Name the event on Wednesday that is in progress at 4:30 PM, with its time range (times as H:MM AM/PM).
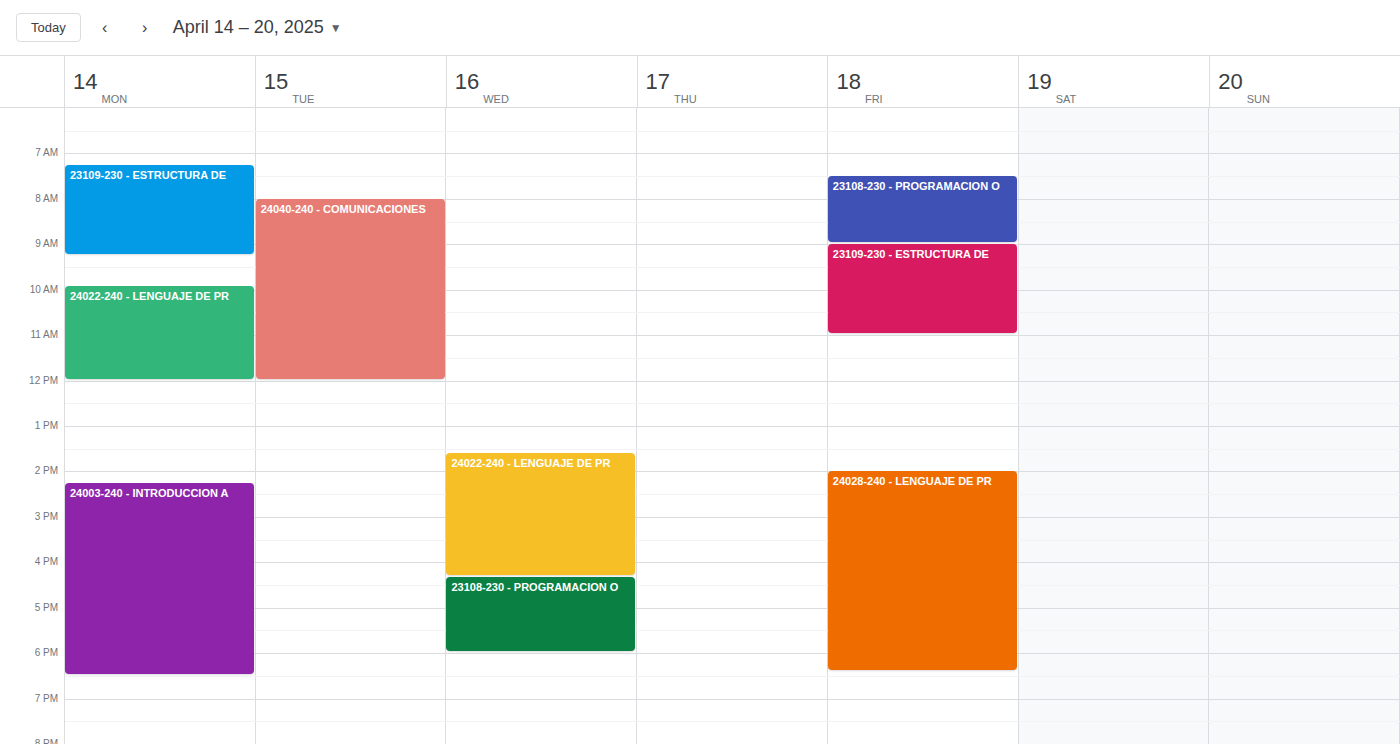
"23108-230 - PROGRAMACION O", 4:20 PM to 6:00 PM